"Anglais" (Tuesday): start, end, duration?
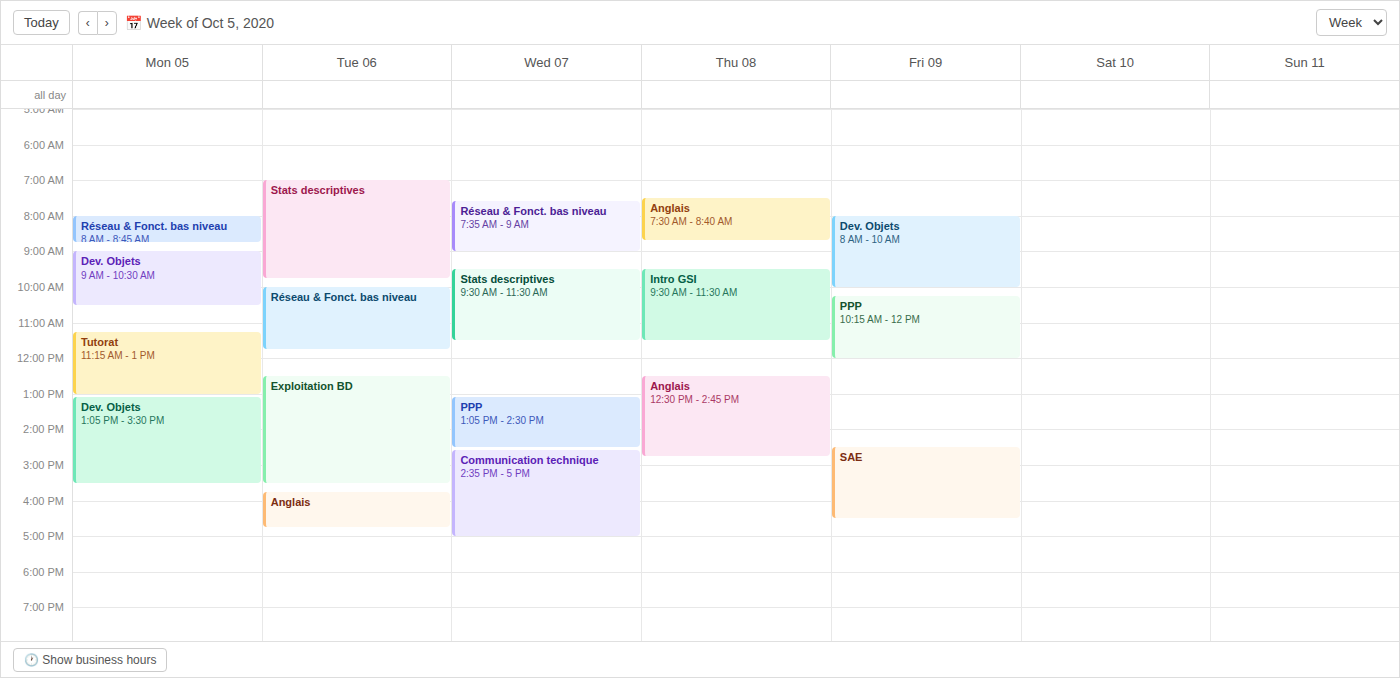
3:45 PM to 4:45 PM, 1 hour